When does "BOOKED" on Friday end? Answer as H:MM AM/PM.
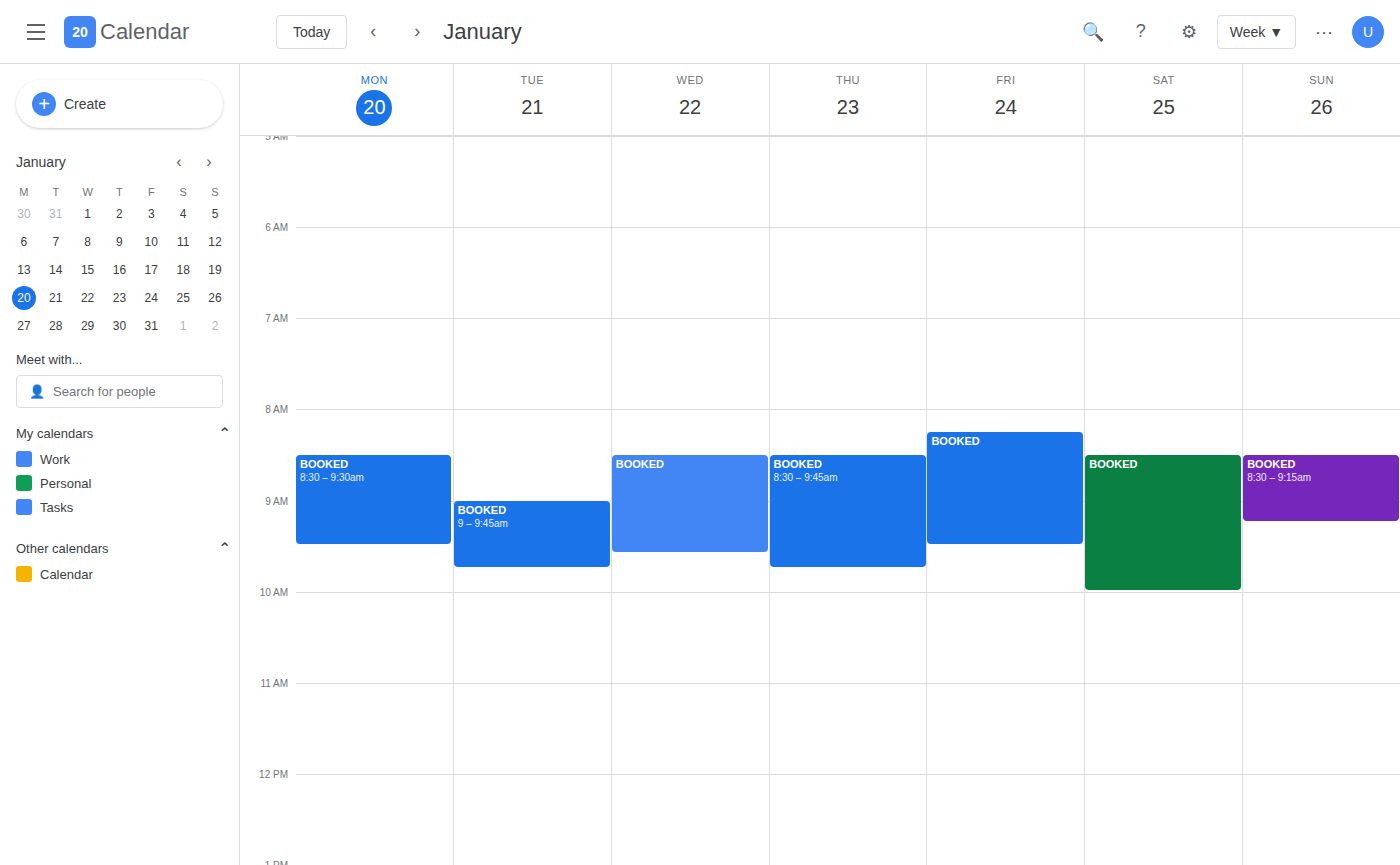
9:30 AM